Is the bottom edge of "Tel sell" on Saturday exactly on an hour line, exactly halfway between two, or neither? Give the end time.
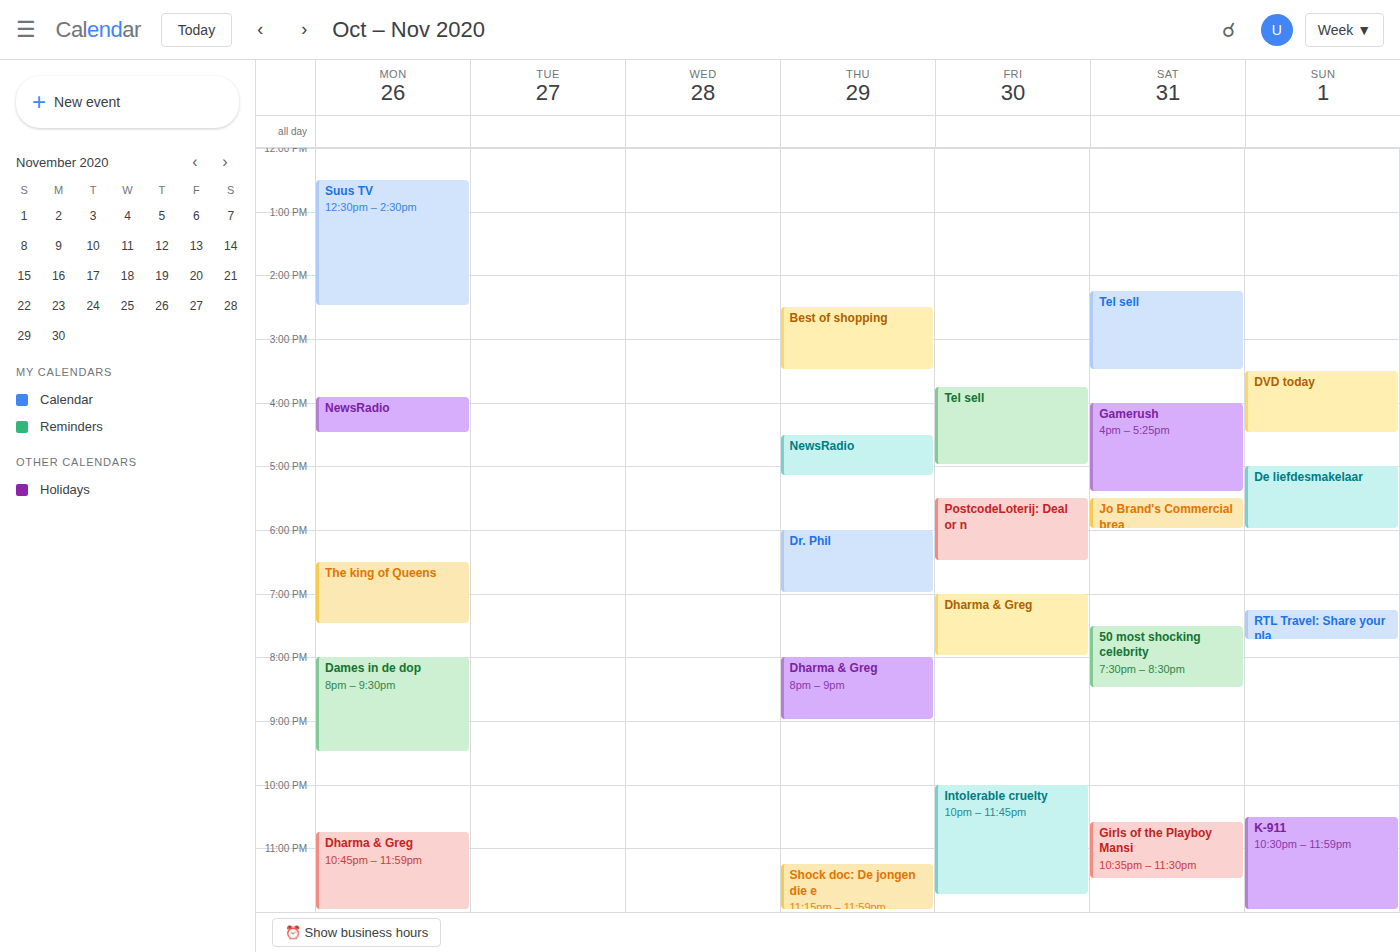
3:30 PM -- halfway between the 3 PM and 4 PM lines.